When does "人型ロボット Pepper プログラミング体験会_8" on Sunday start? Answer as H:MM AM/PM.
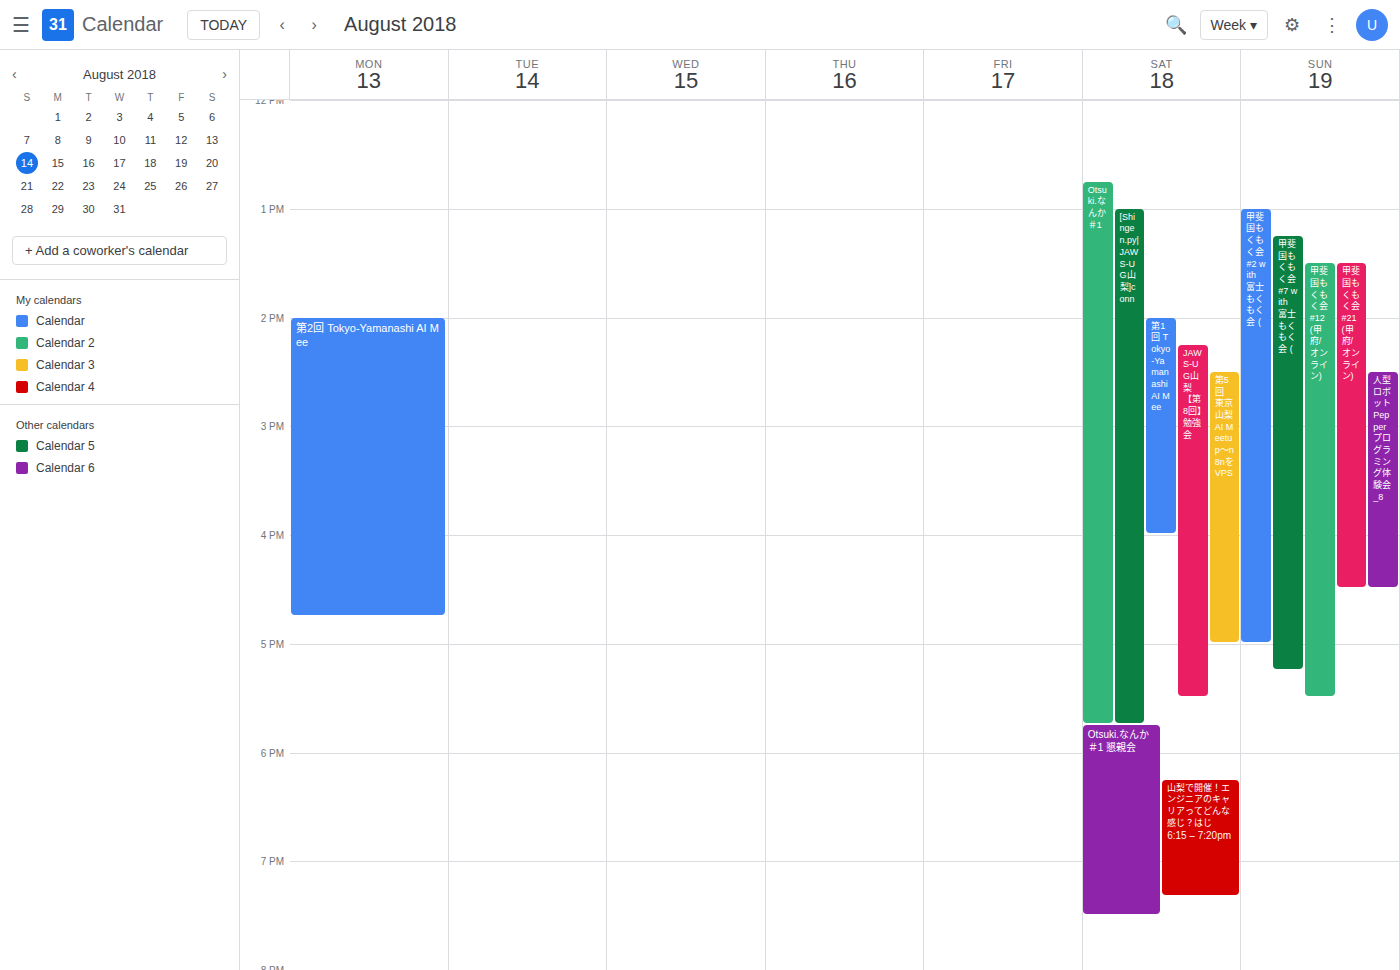
2:30 PM